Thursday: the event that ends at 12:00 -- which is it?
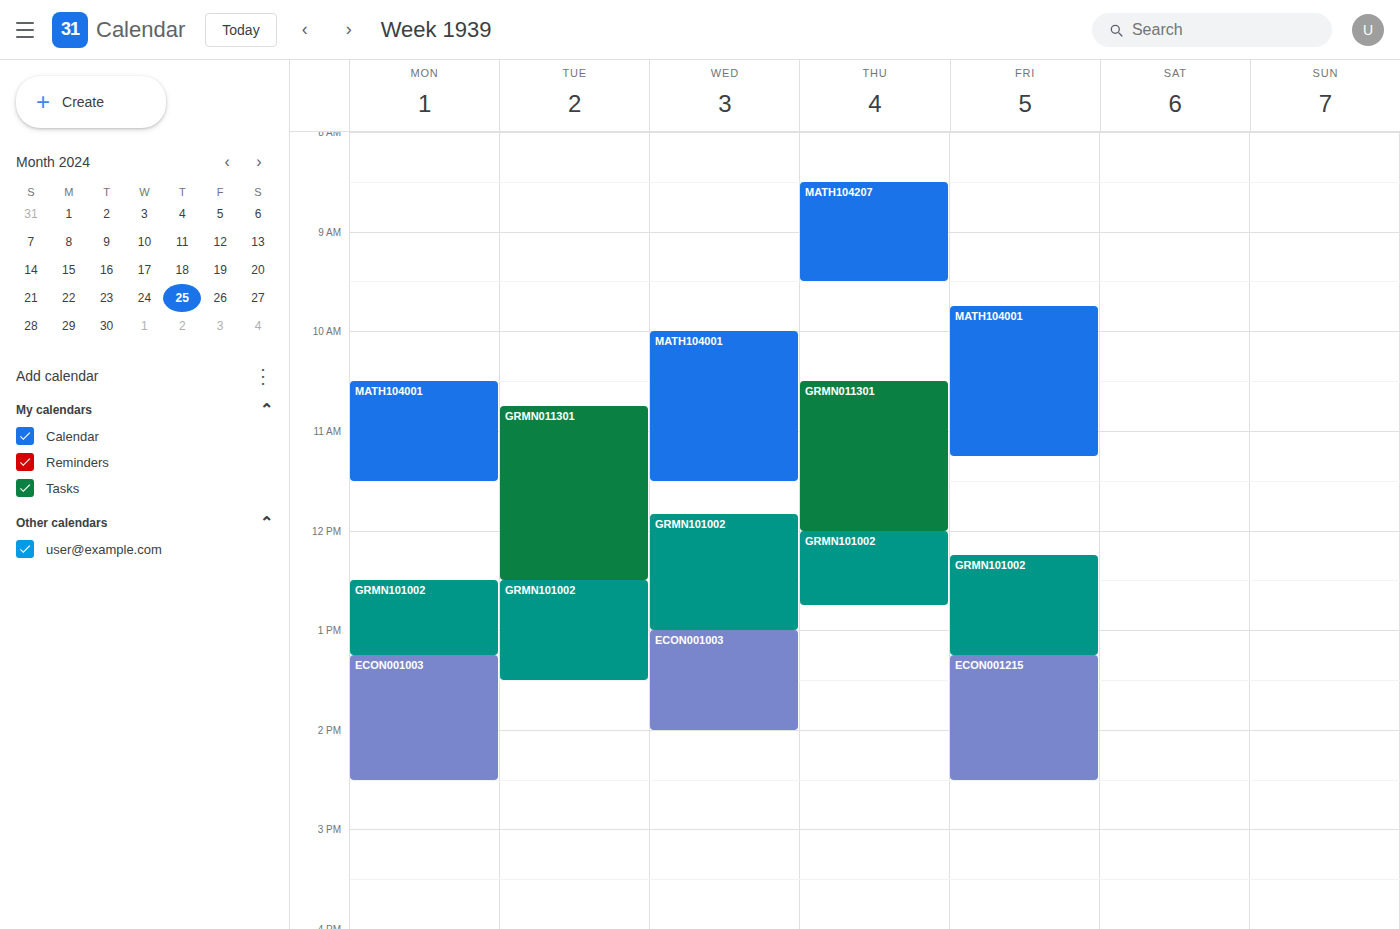
"GRMN011301"